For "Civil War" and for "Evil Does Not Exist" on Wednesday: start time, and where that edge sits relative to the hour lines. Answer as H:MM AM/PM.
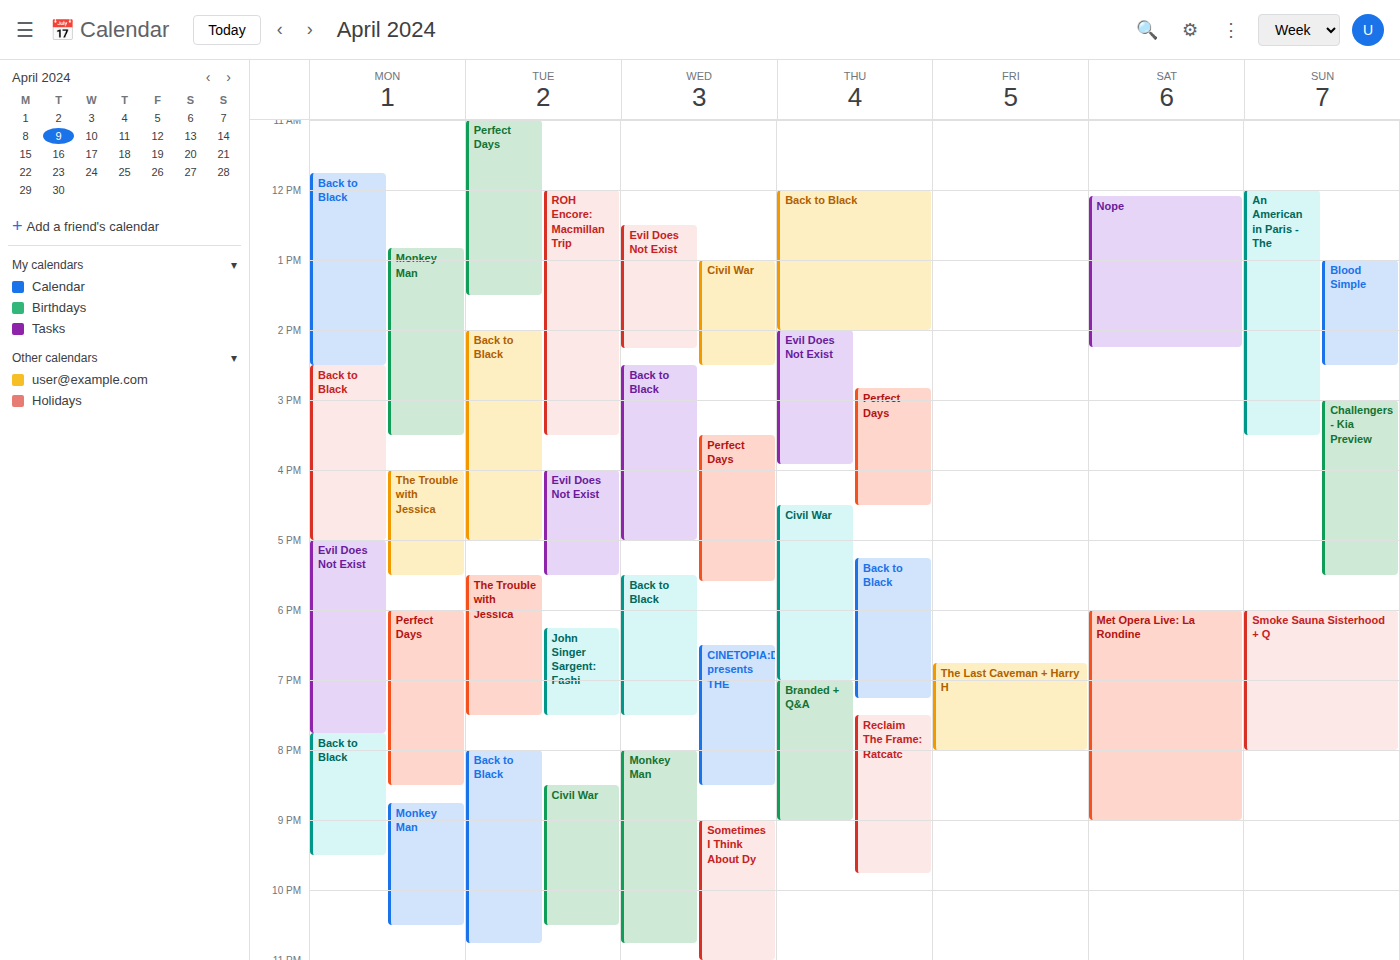
"Civil War": 1:00 PM, exactly on the 1 PM line. "Evil Does Not Exist": 12:30 PM, halfway between the 12 PM and 1 PM lines.